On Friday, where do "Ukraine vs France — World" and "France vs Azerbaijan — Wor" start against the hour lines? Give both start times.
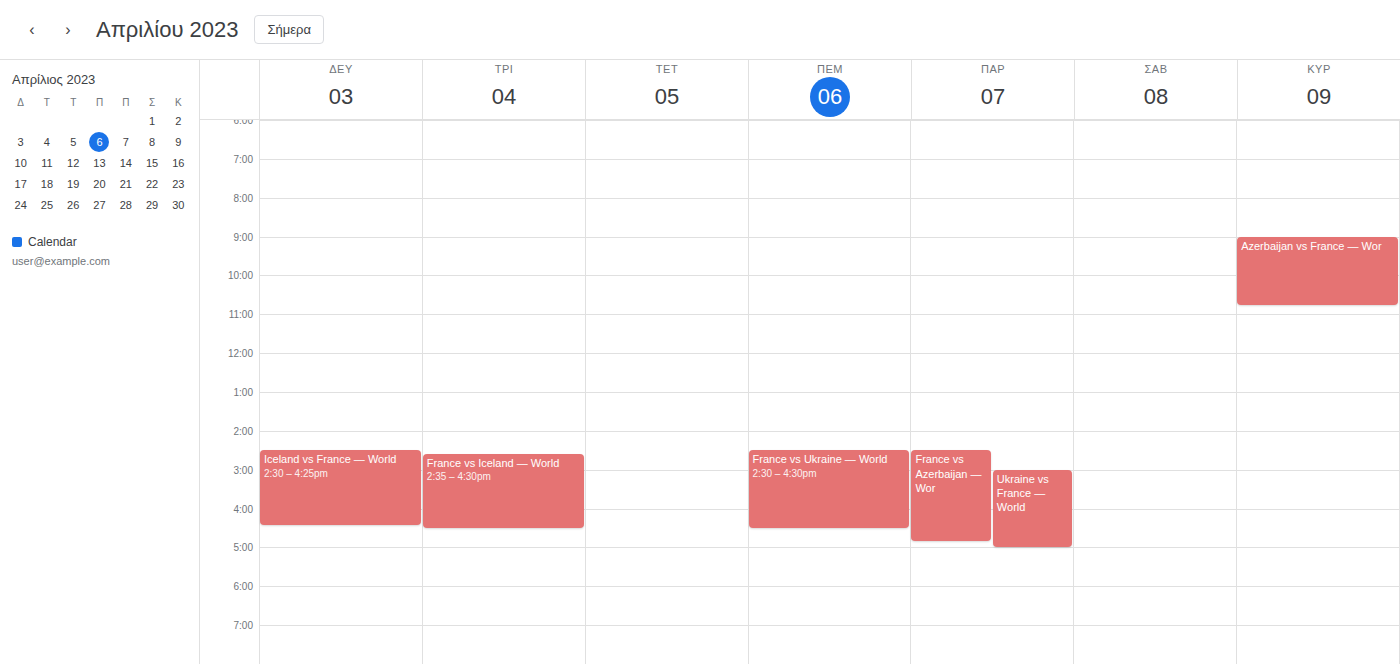
"Ukraine vs France — World": 3:00 PM, exactly on the 3 PM line. "France vs Azerbaijan — Wor": 2:30 PM, halfway between the 2 PM and 3 PM lines.